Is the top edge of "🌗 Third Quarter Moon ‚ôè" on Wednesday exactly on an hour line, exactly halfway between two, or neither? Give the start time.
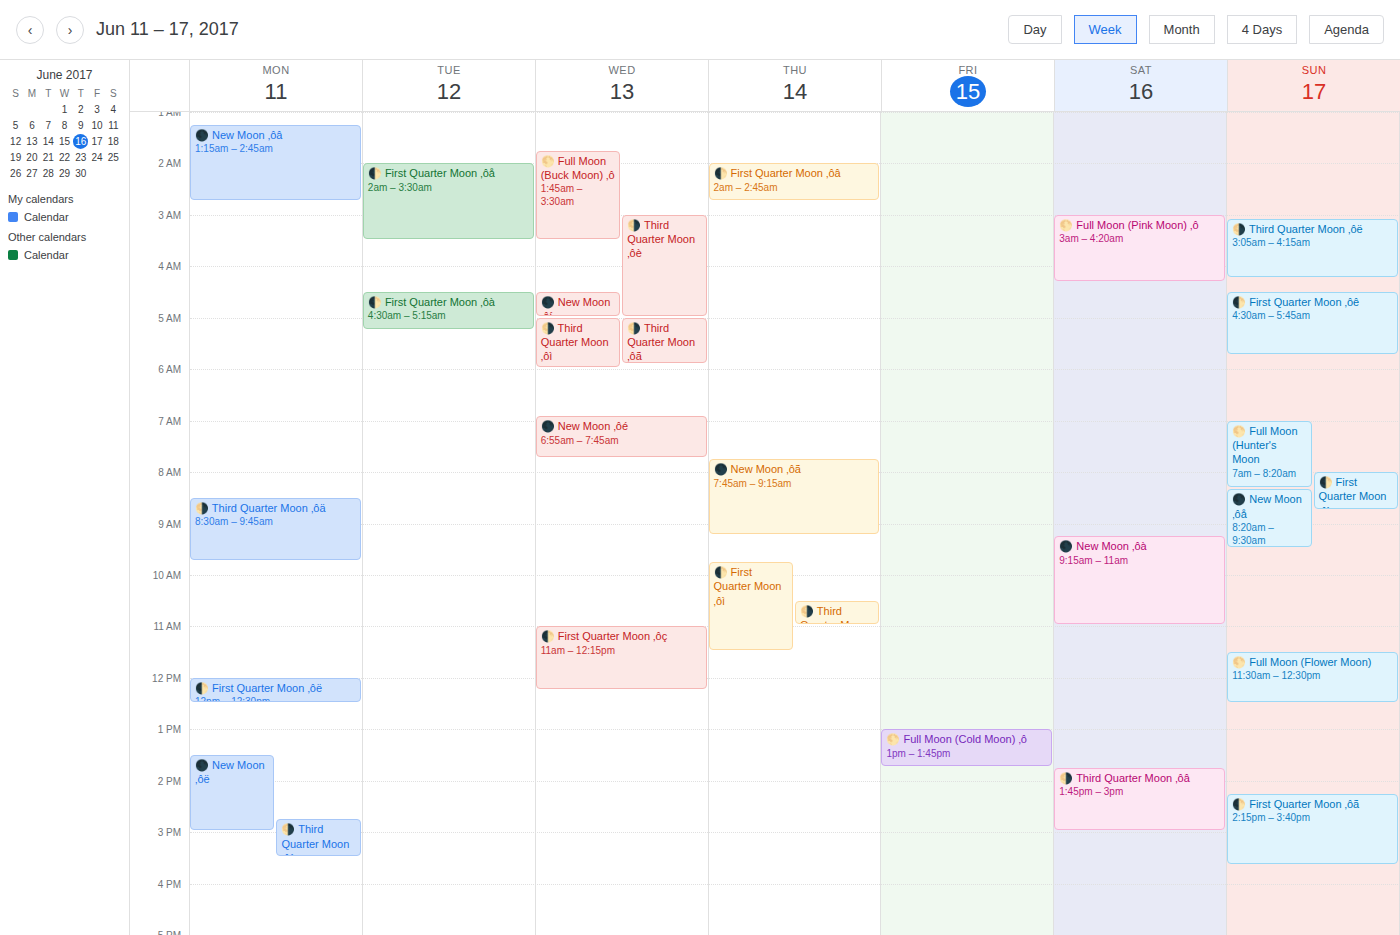
3:00 AM -- exactly on the 3 AM line.